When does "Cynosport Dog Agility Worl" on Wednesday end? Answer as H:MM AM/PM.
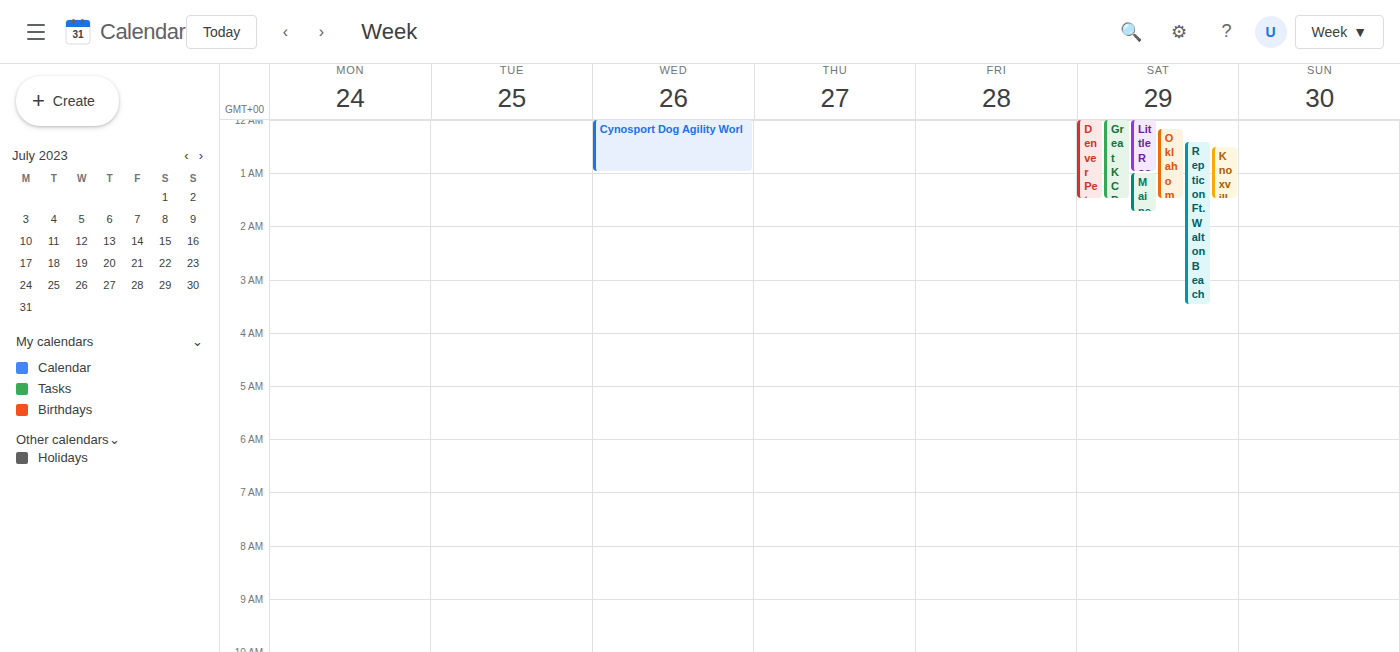
1:00 AM